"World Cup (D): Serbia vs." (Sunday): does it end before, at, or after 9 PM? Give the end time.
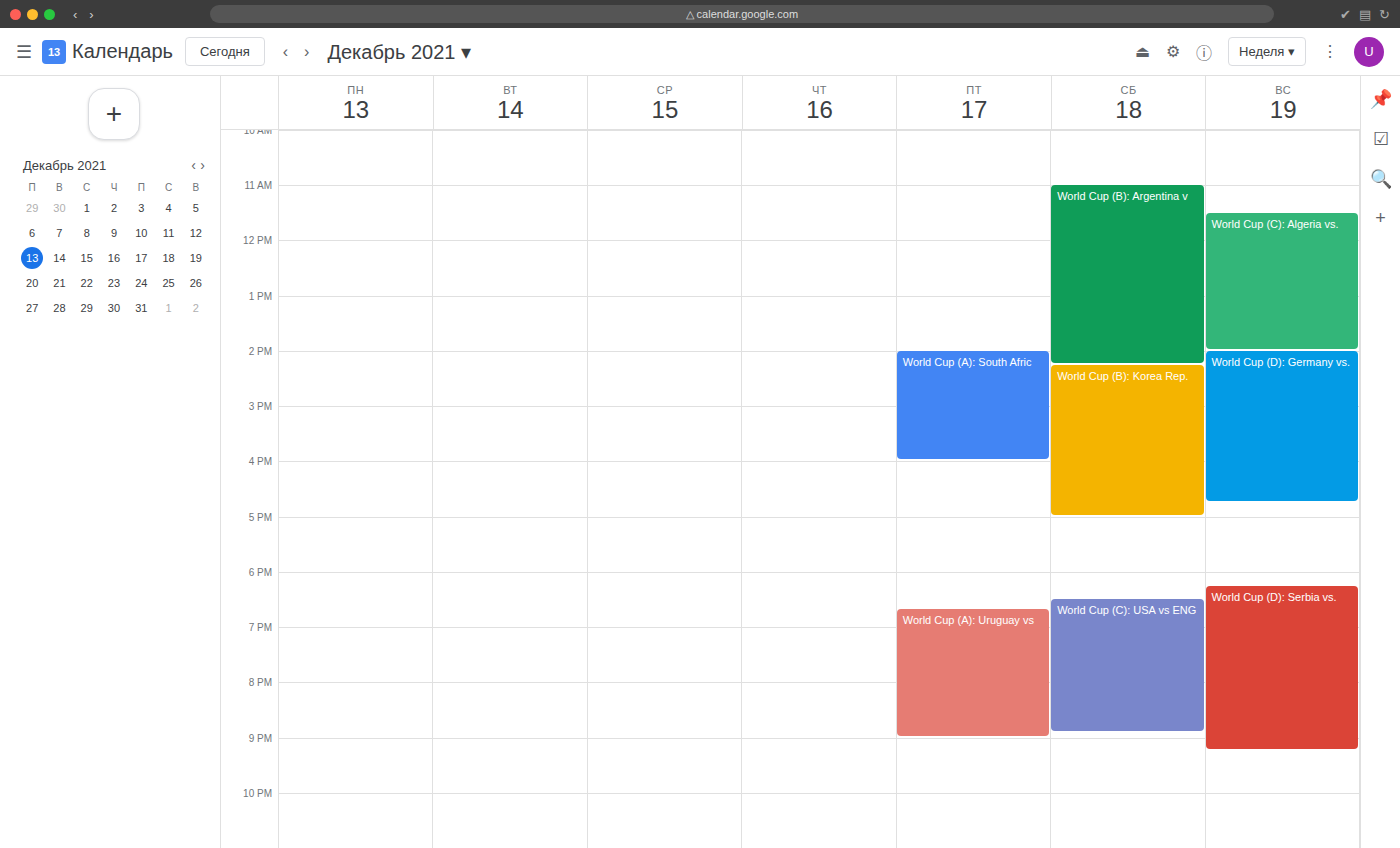
9:15 PM -- after 9 PM, 15 minutes below the 9 PM line.